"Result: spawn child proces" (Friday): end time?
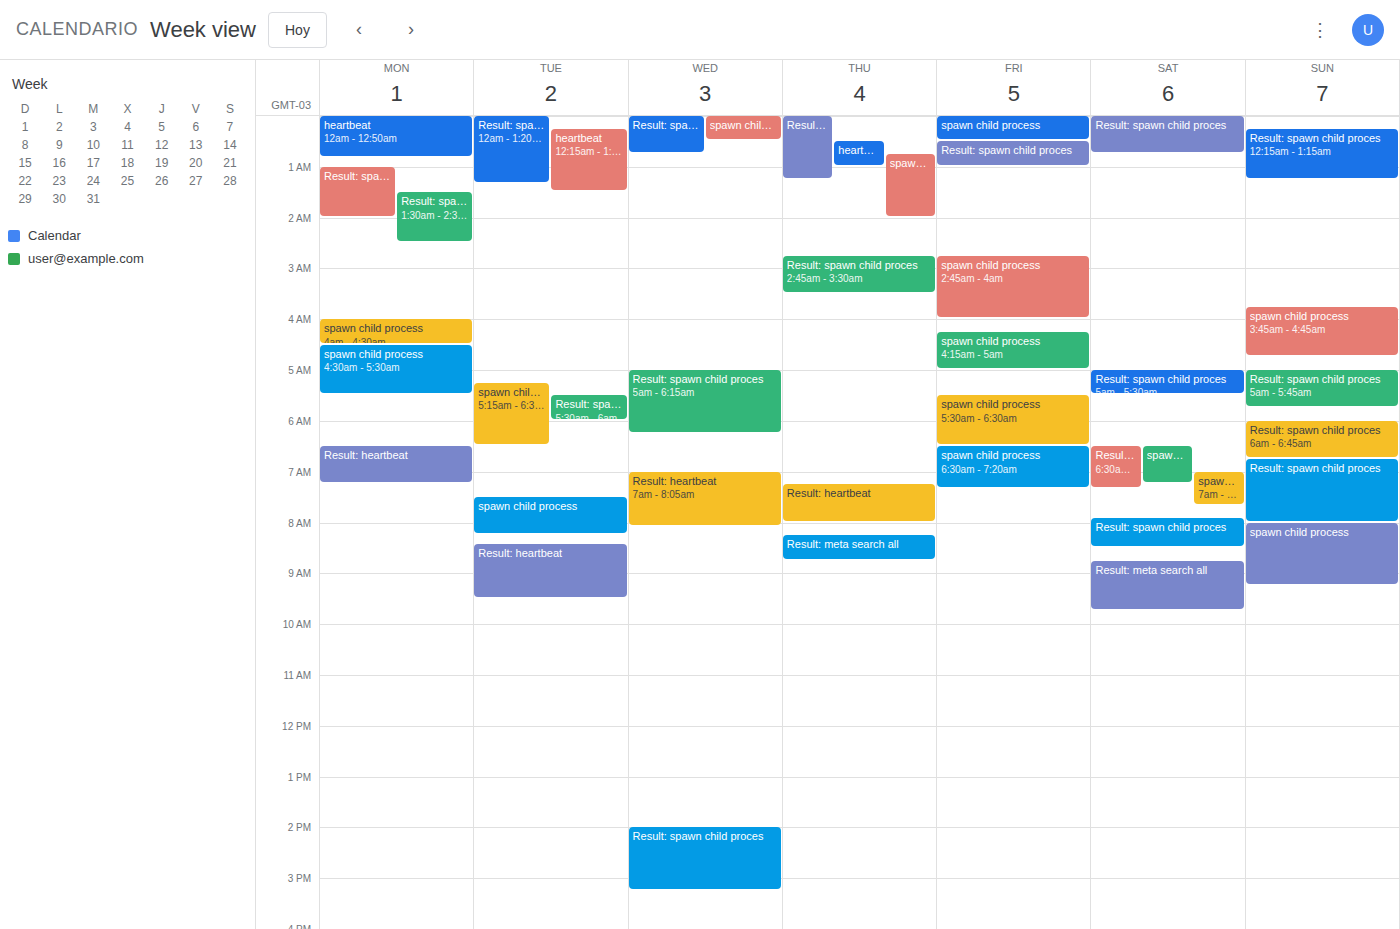
1:00 AM